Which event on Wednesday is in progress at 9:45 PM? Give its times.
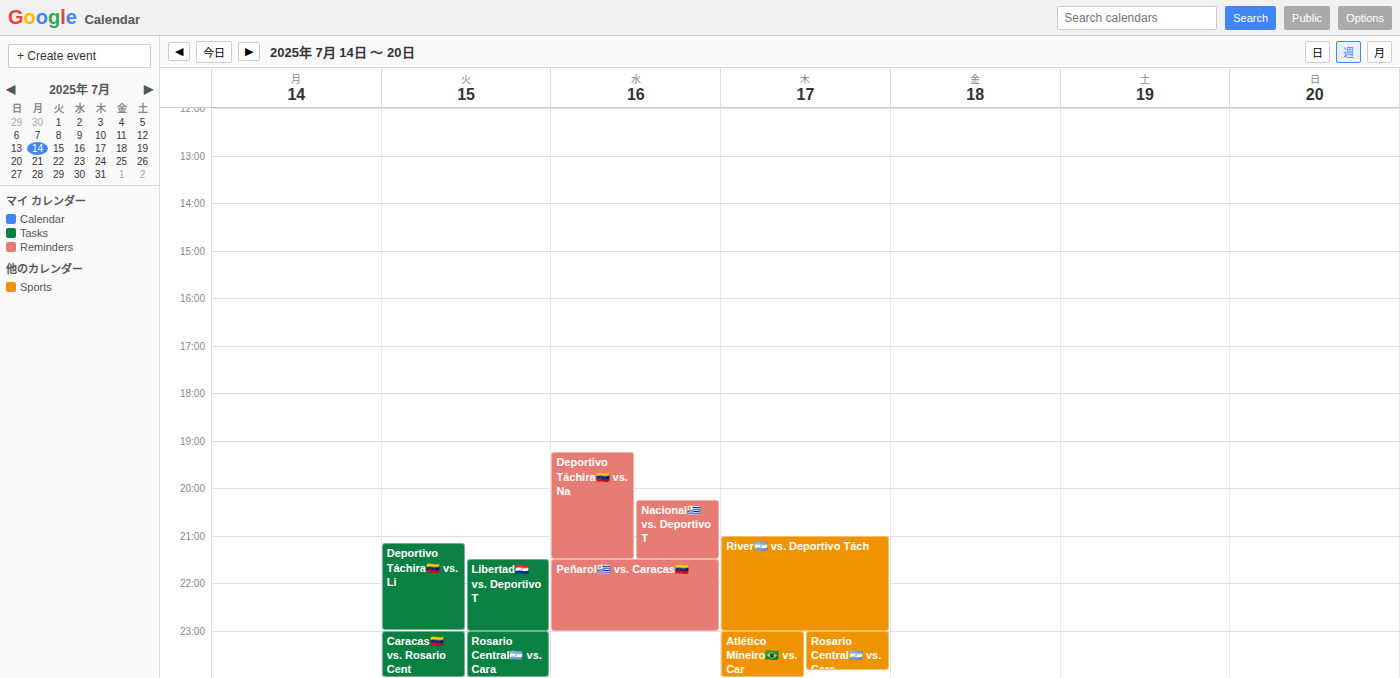
"Peñarol🇺🇾 vs. Caracas🇻🇪", 9:30 PM to 11:00 PM